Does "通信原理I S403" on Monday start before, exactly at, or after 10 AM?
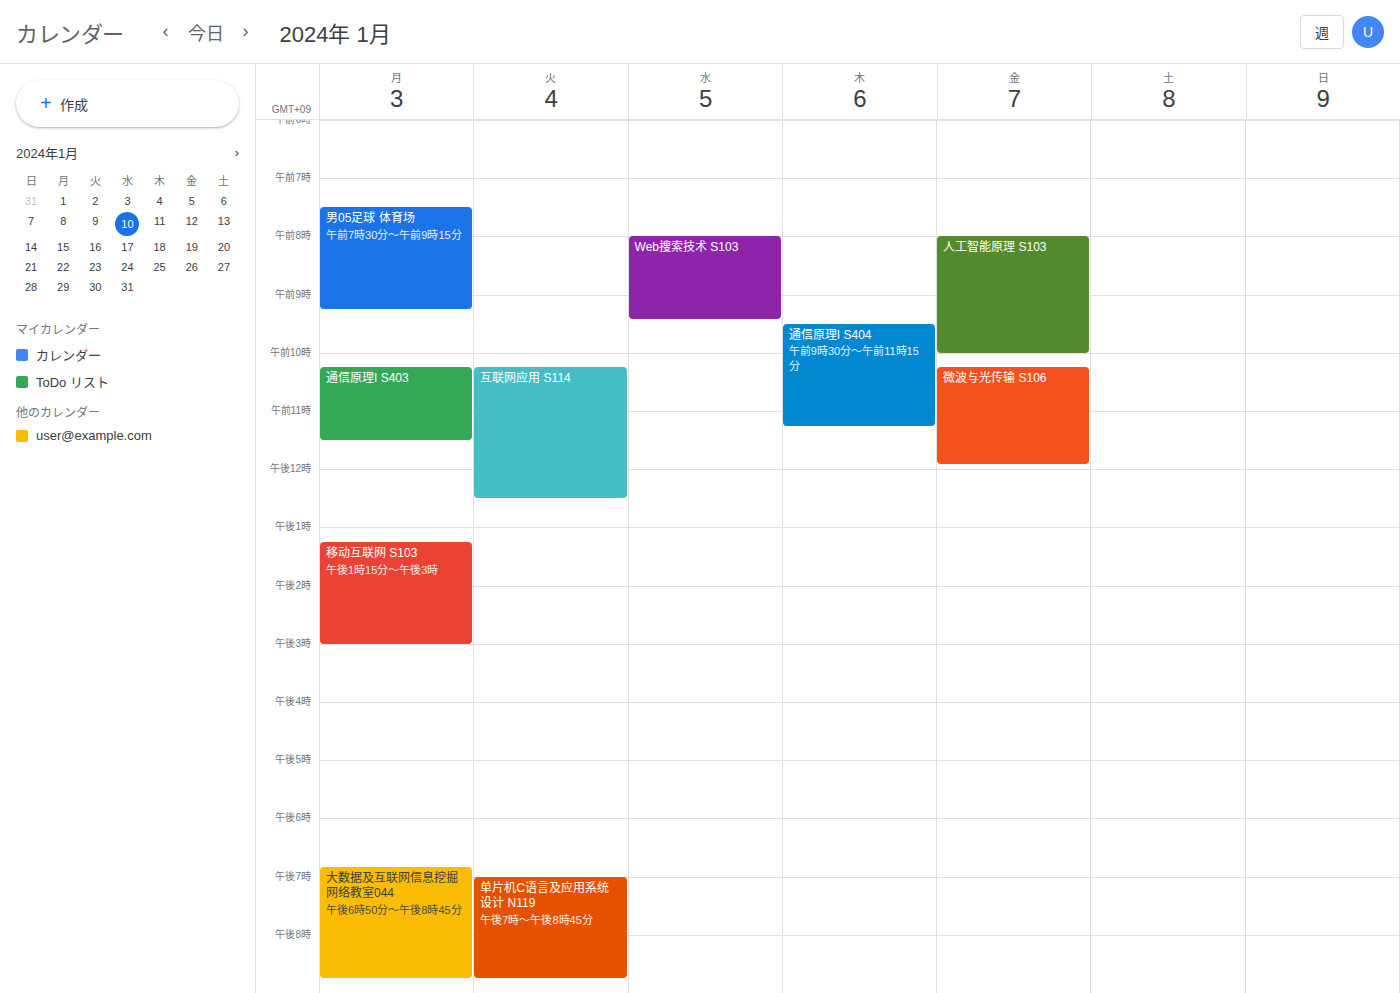
10:15 AM -- after 10 AM, 15 minutes below the 10 AM line.